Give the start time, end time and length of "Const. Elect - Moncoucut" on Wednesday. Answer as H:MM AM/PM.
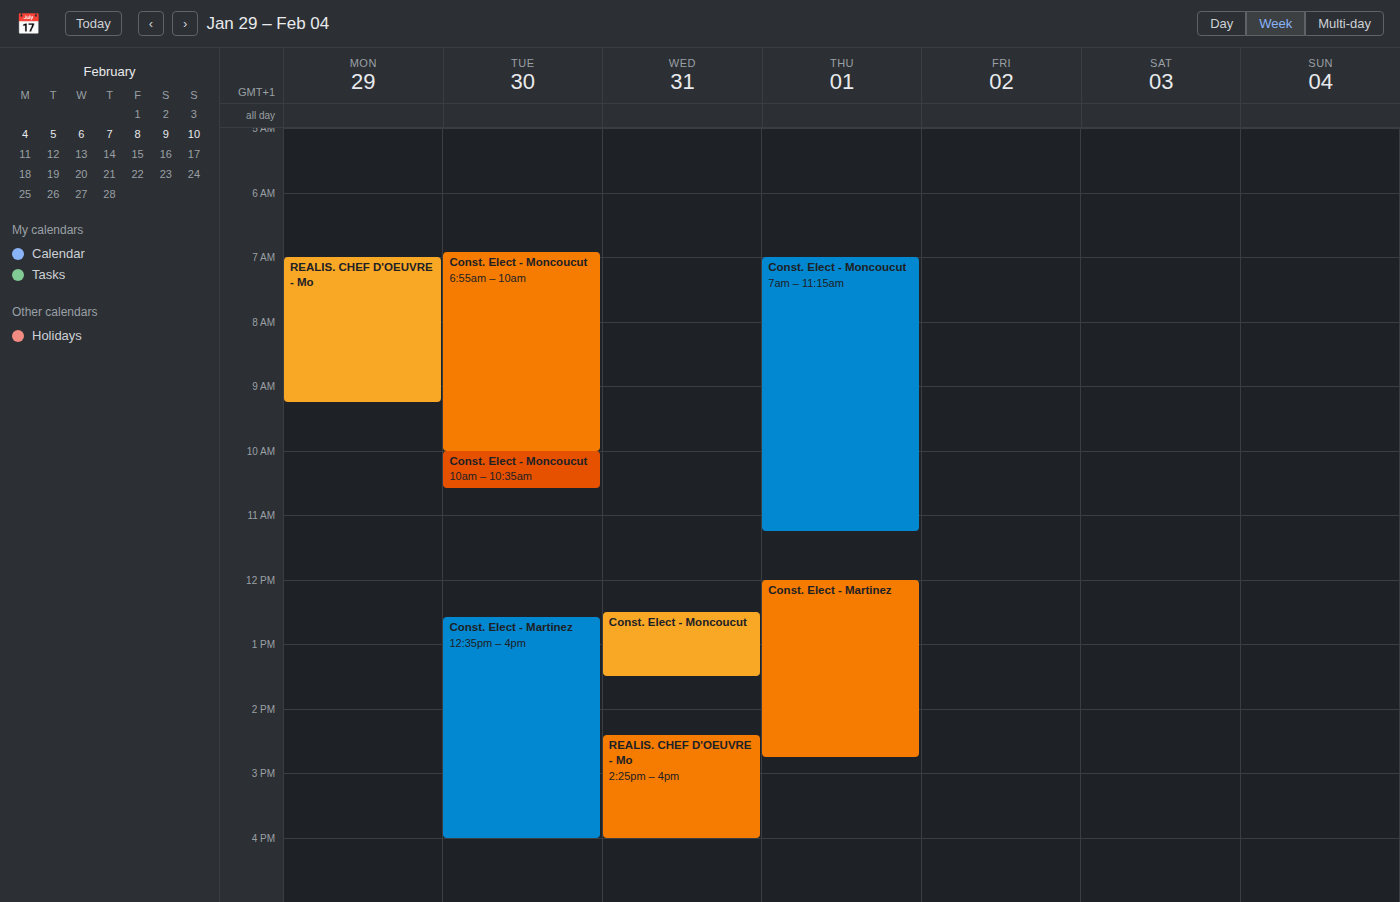
12:30 PM to 1:30 PM, 1 hour